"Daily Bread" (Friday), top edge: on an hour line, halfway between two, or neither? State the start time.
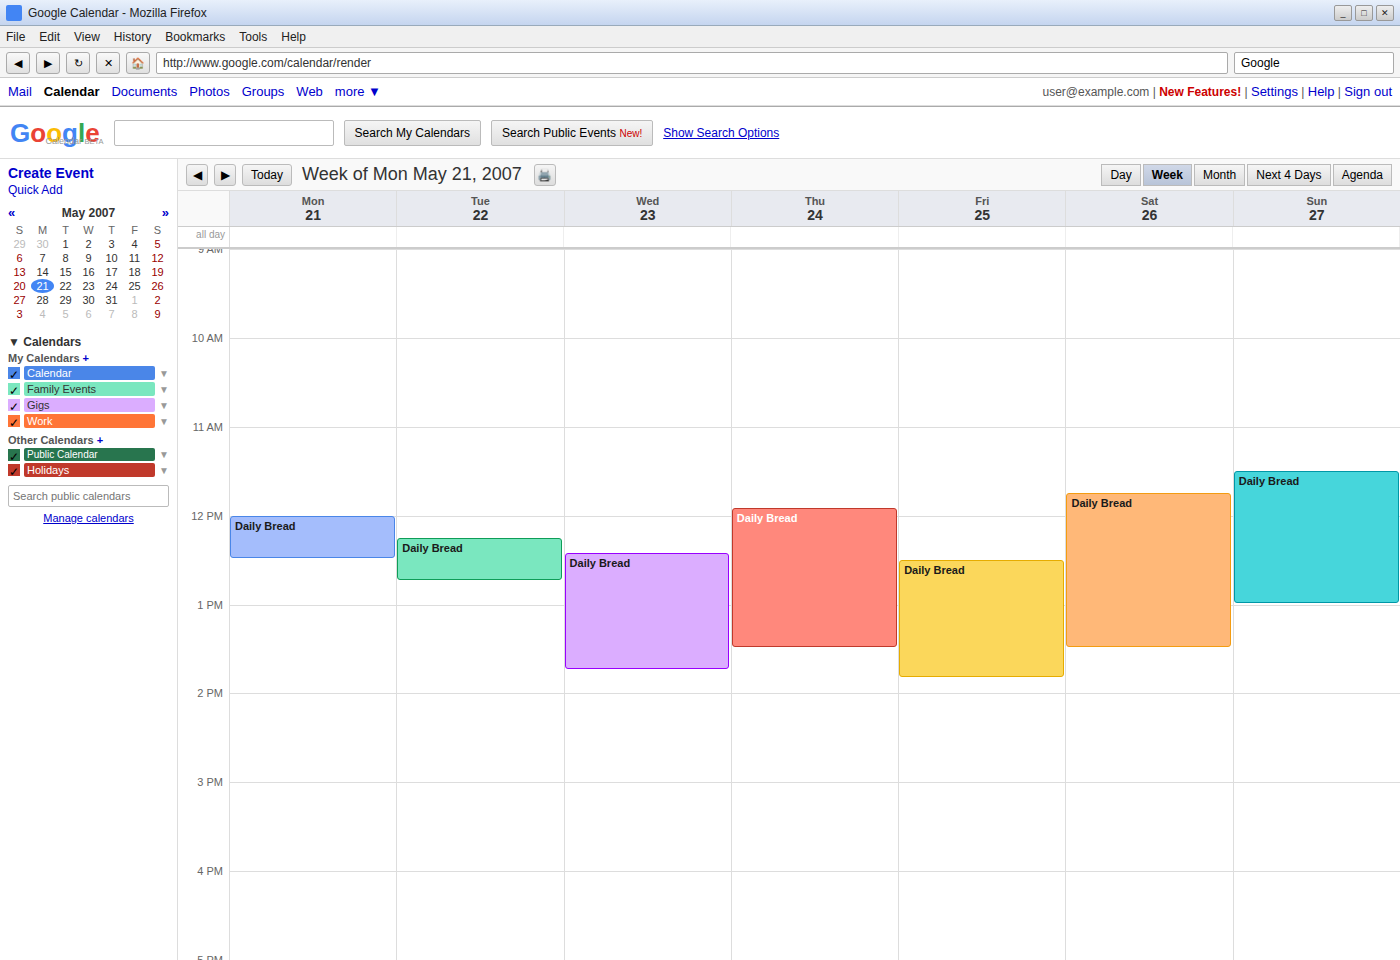
12:30 PM -- halfway between the 12 PM and 1 PM lines.